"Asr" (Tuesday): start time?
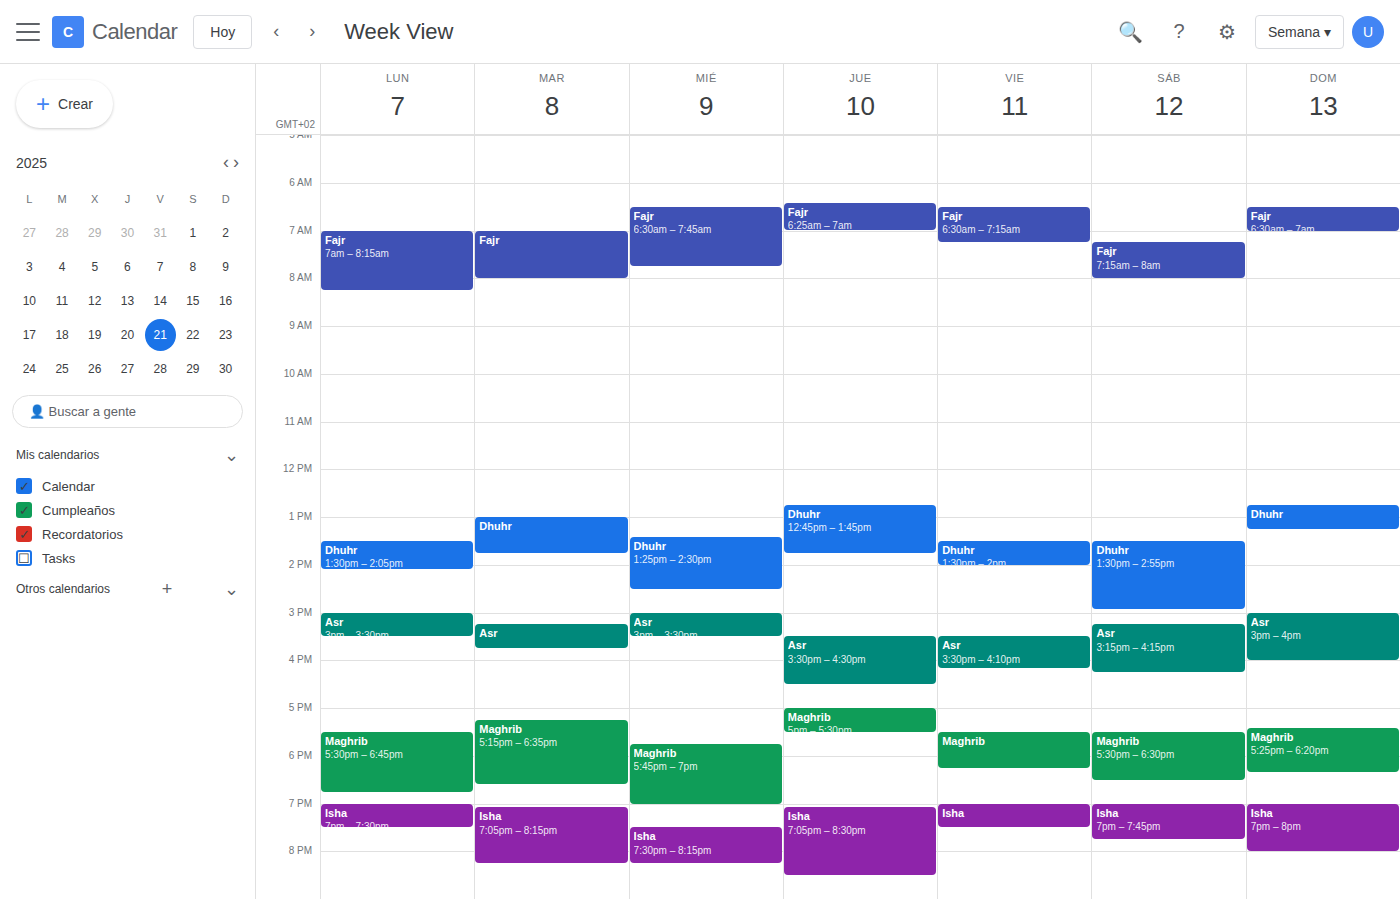
3:15 PM